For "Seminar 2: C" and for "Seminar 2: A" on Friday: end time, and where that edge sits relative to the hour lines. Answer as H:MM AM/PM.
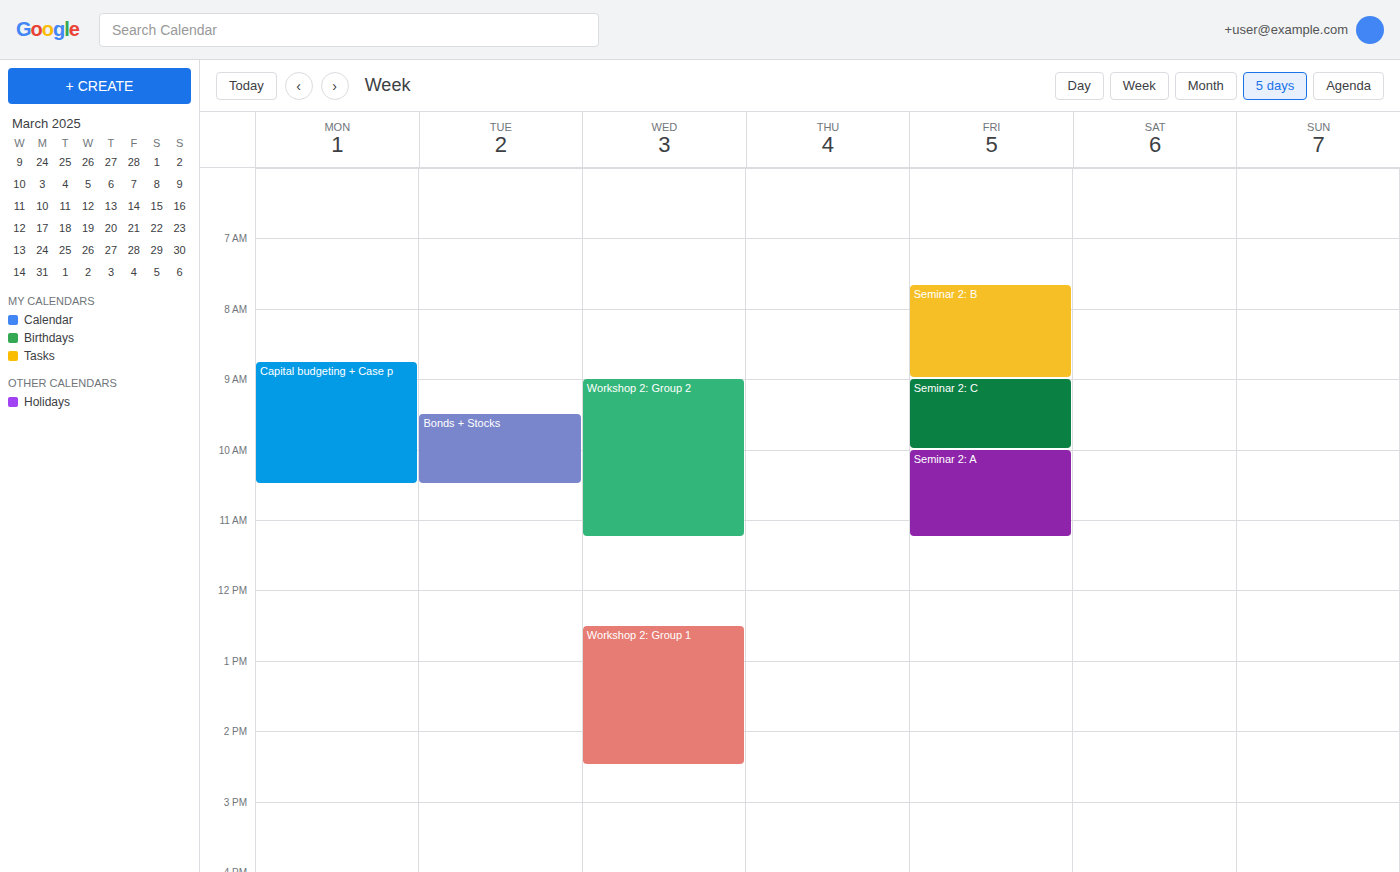
"Seminar 2: C": 10:00 AM, exactly on the 10 AM line. "Seminar 2: A": 11:15 AM, neither: a quarter of the way from the 11 AM line to the 12 PM line.